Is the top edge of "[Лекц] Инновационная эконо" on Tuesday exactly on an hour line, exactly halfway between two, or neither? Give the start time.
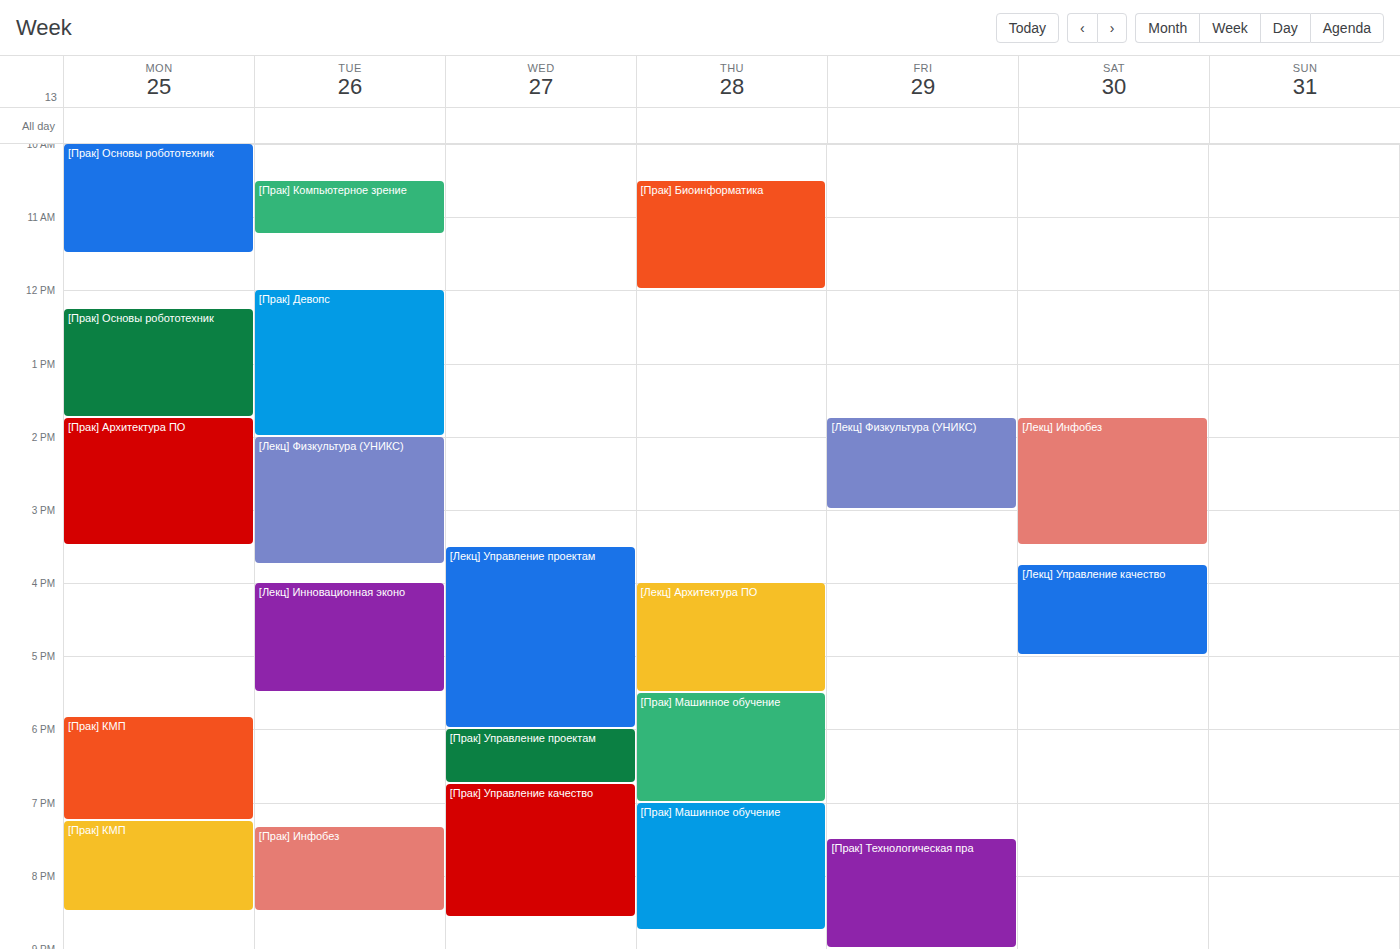
4:00 PM -- exactly on the 4 PM line.